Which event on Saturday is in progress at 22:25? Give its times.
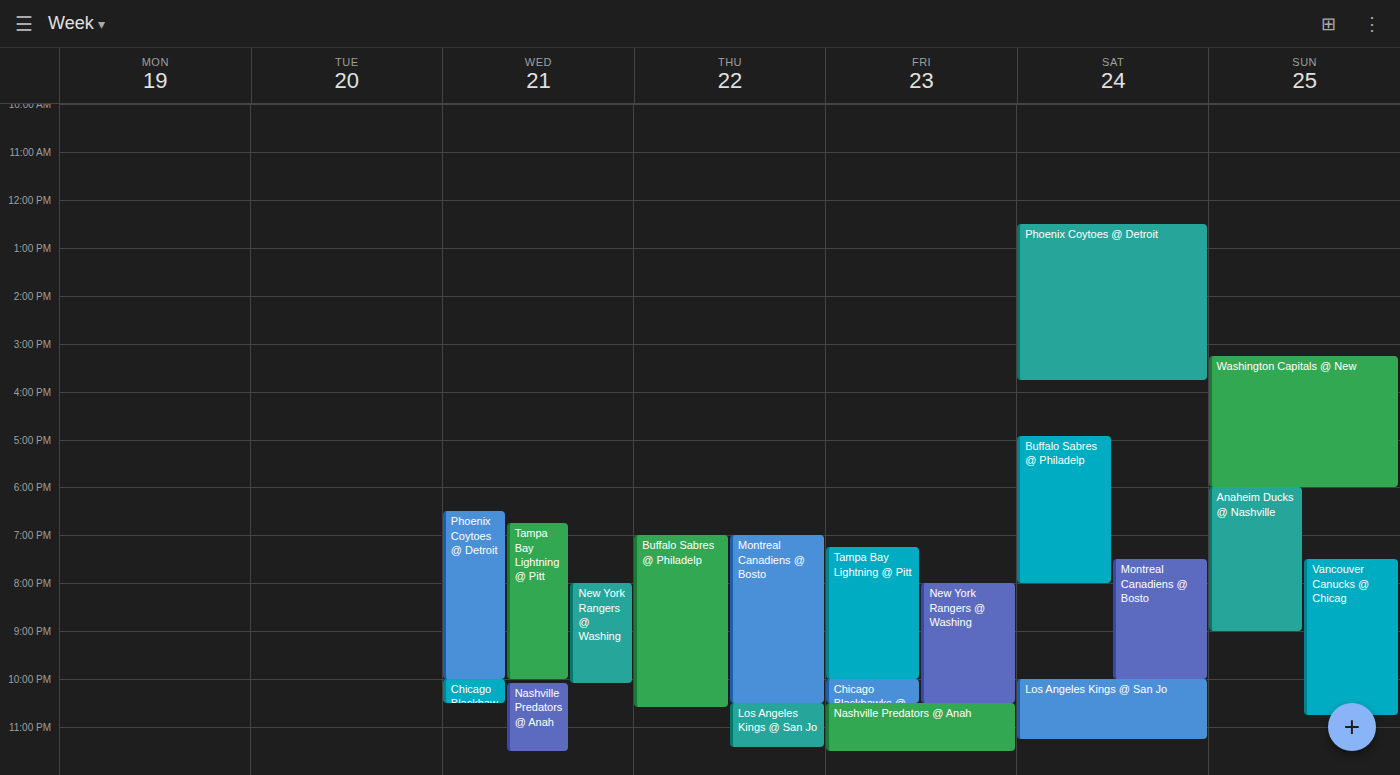
"Los Angeles Kings @ San Jo", 22:00 to 23:15